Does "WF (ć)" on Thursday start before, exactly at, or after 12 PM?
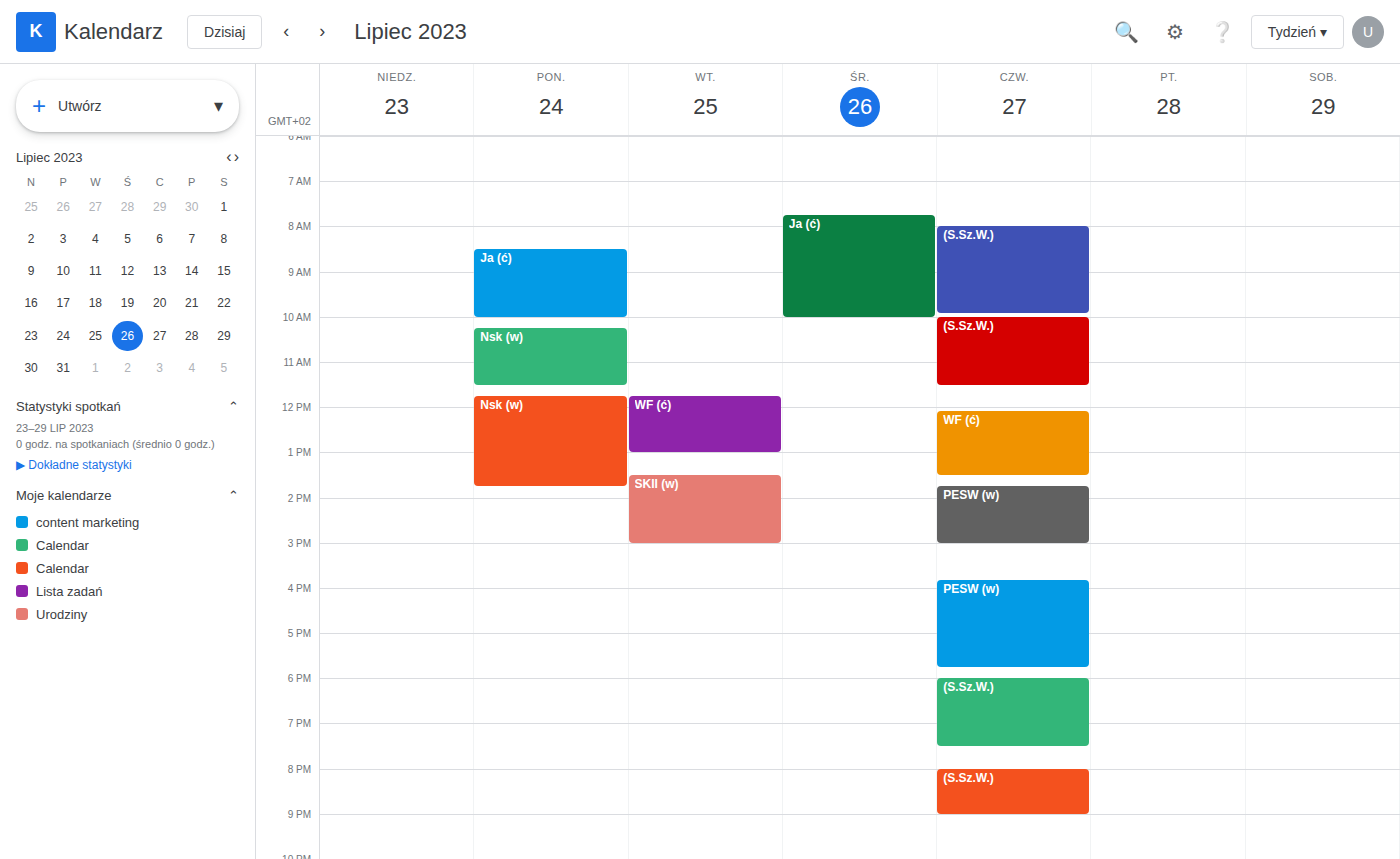
12:05 PM -- after 12 PM, 5 minutes below the 12 PM line.